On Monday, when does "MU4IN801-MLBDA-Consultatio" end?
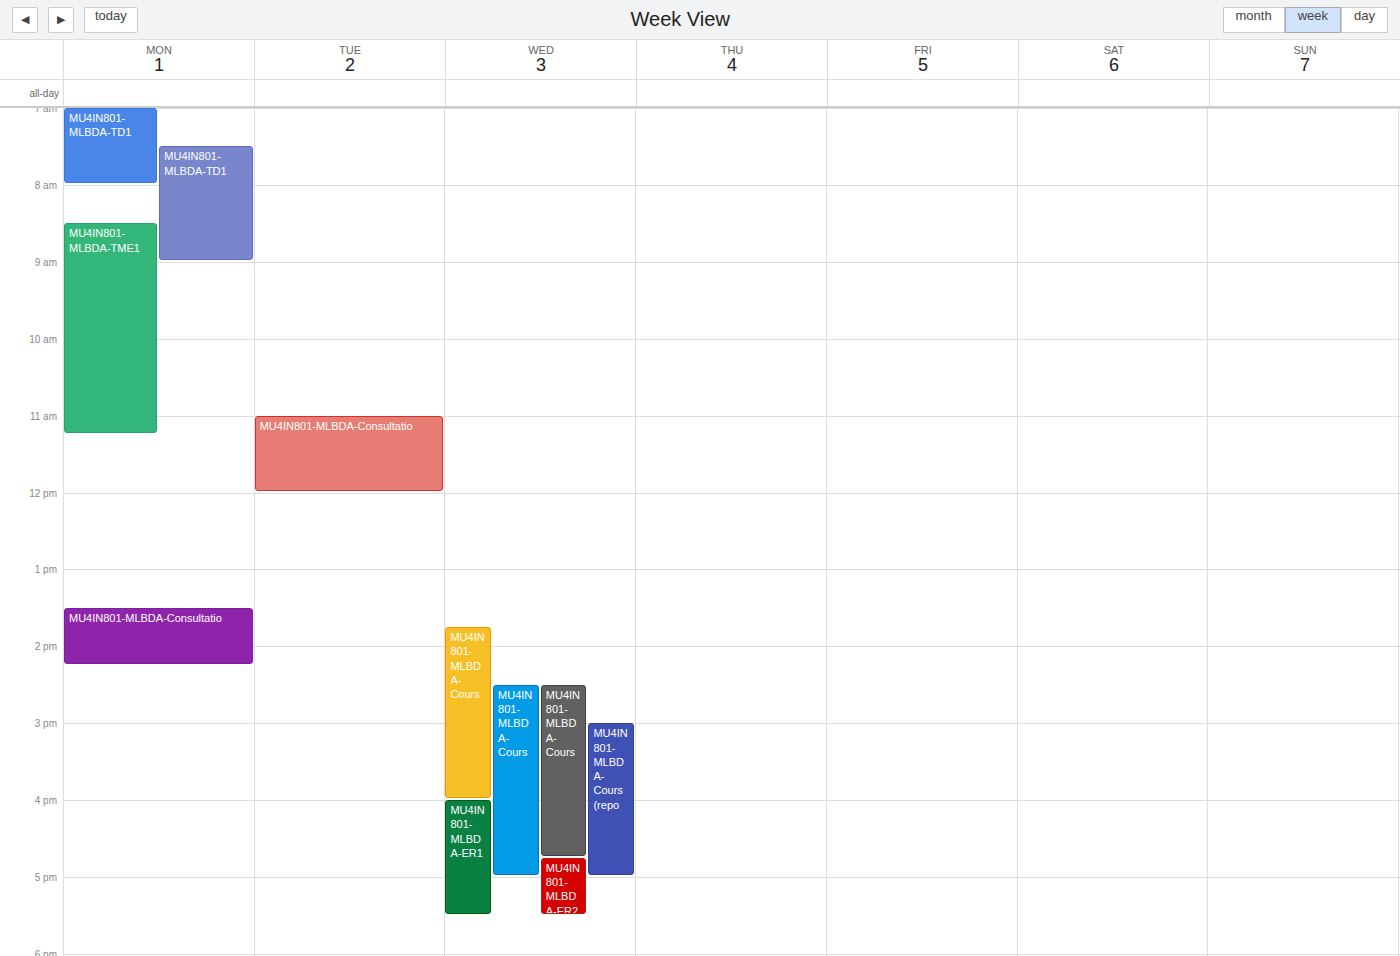
2:15 PM